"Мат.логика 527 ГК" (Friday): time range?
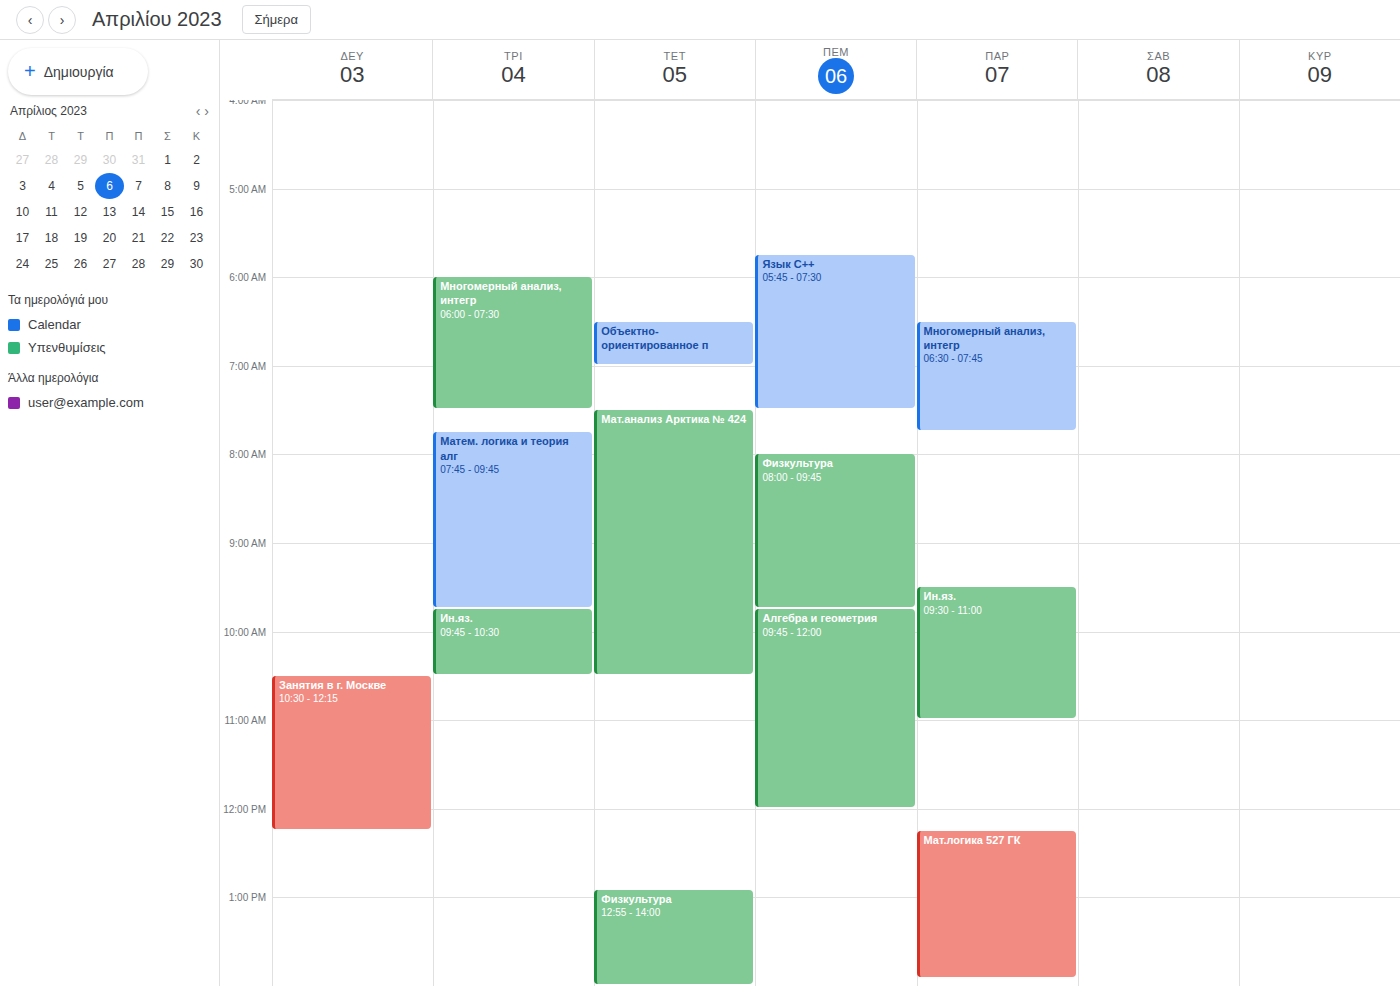
12:15 PM to 1:55 PM